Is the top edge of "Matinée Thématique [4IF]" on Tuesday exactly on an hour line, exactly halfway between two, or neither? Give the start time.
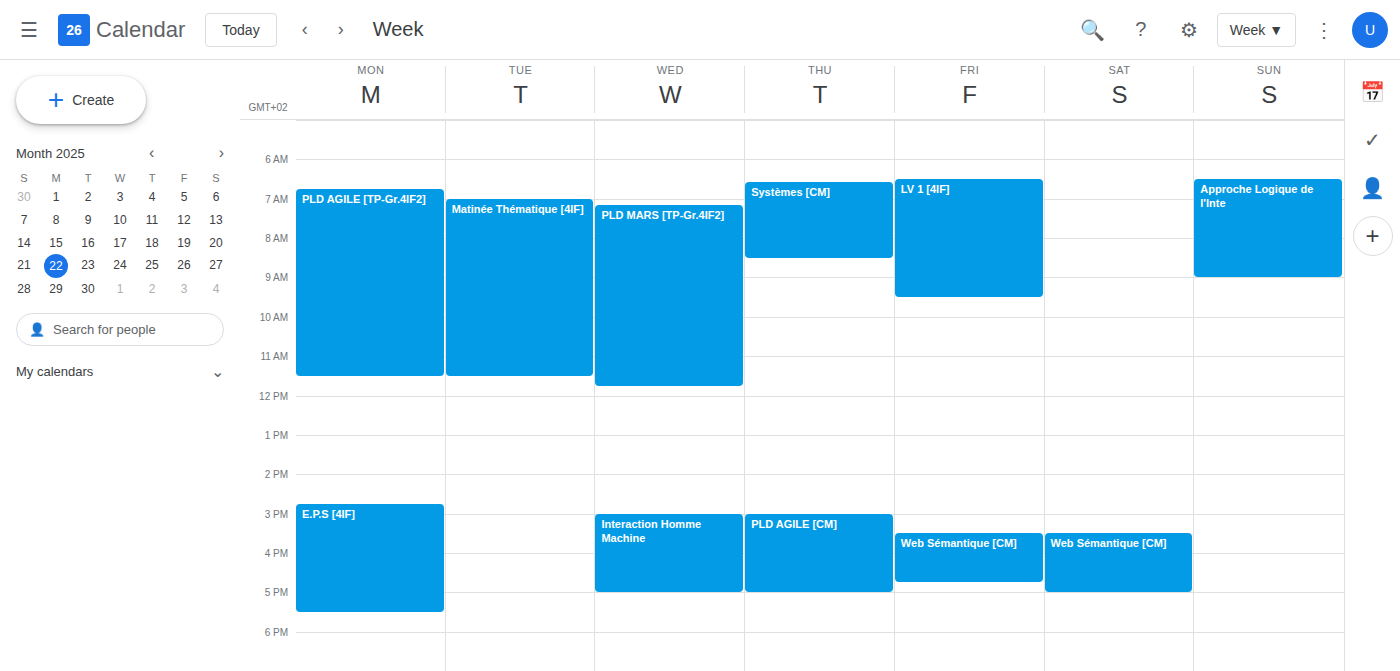
7:00 AM -- exactly on the 7 AM line.